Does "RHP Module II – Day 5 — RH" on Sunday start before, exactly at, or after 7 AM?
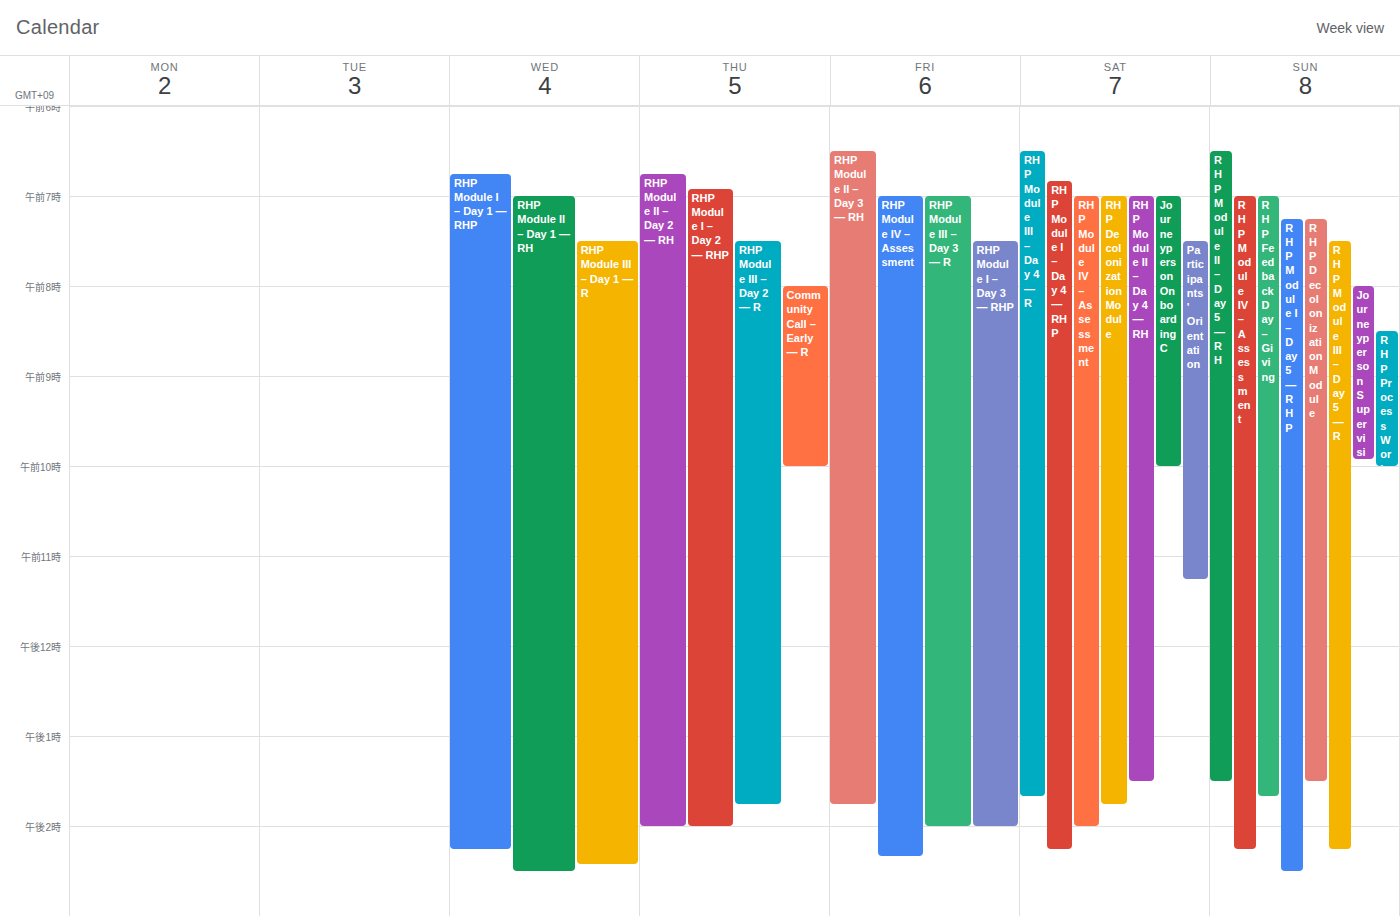
6:30 AM -- before 7 AM, 30 minutes above the 7 AM line.